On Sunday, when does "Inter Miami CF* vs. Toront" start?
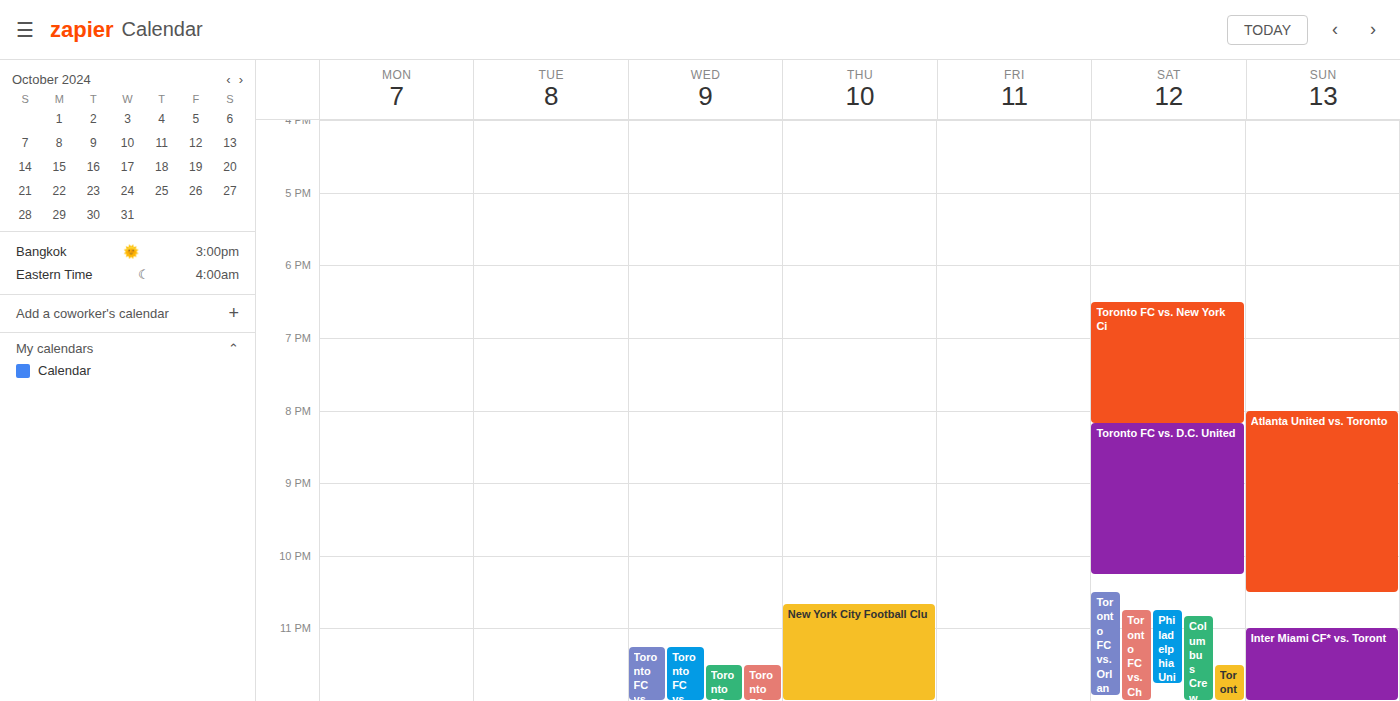
11:00 PM